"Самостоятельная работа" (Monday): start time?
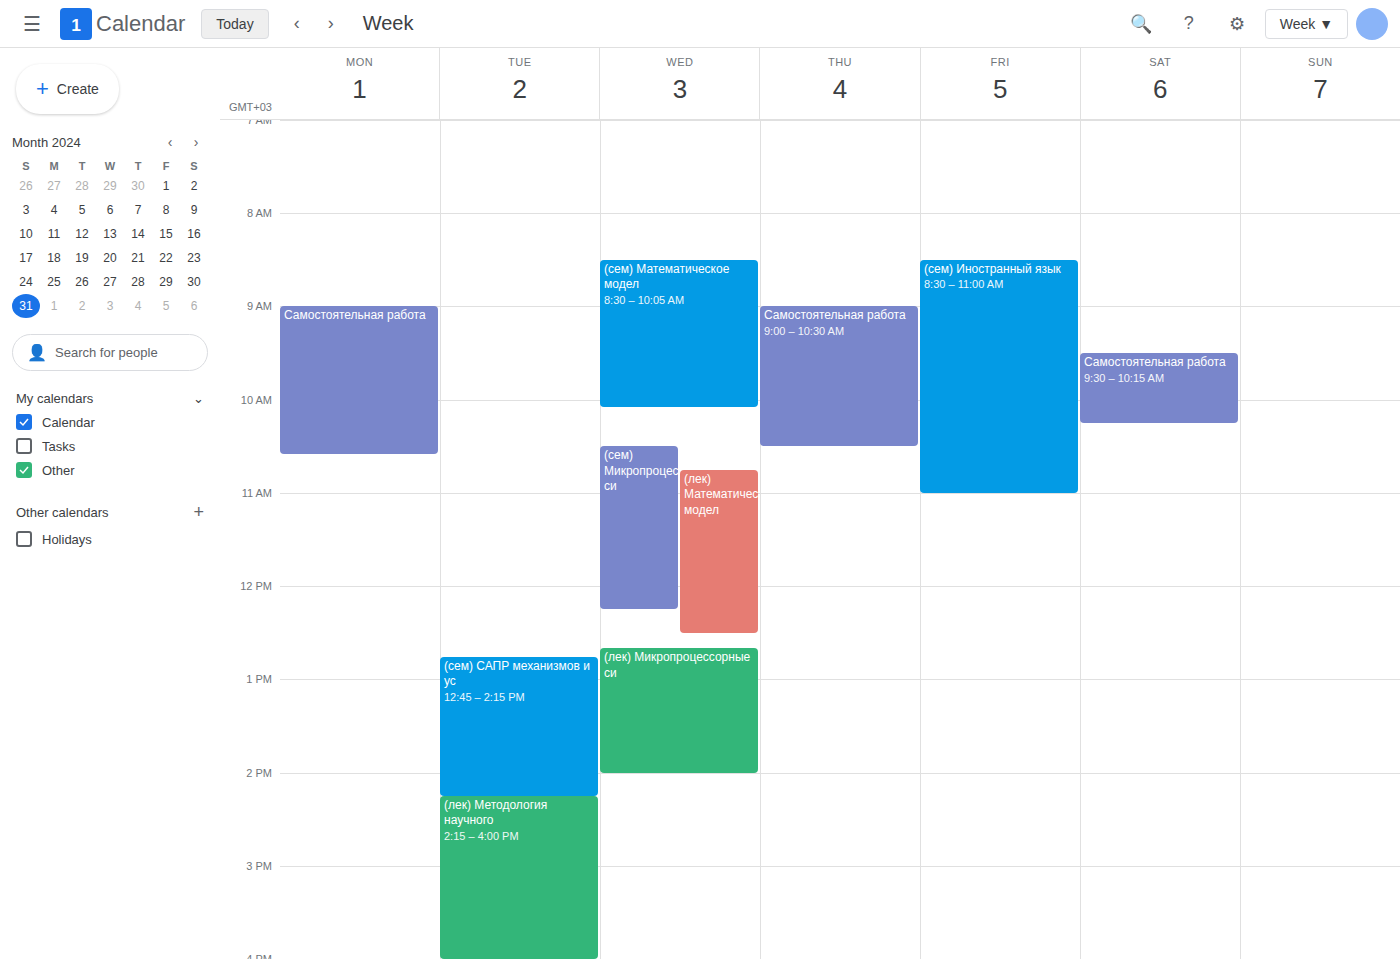
9:00 AM